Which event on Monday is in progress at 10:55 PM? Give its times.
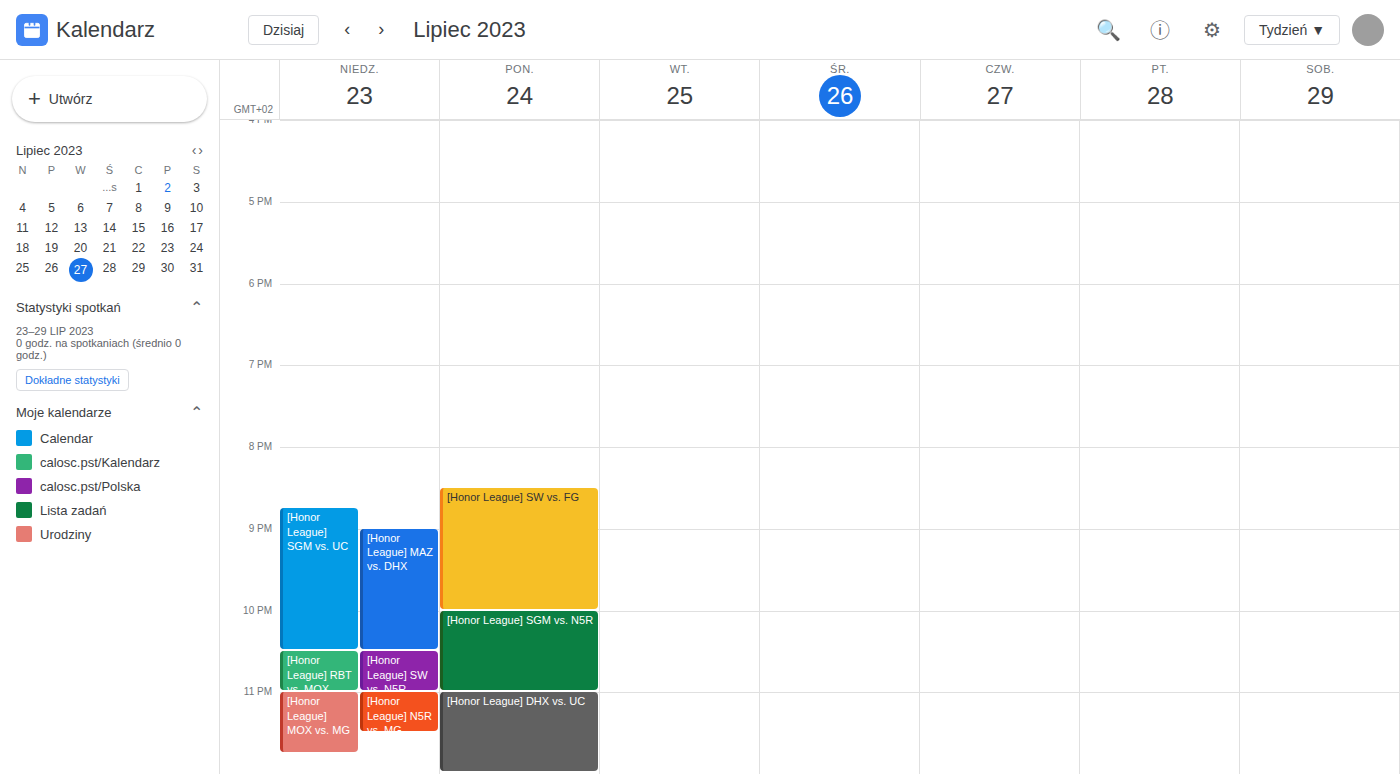
"[Honor League] SGM vs. N5R", 10:00 PM to 11:00 PM